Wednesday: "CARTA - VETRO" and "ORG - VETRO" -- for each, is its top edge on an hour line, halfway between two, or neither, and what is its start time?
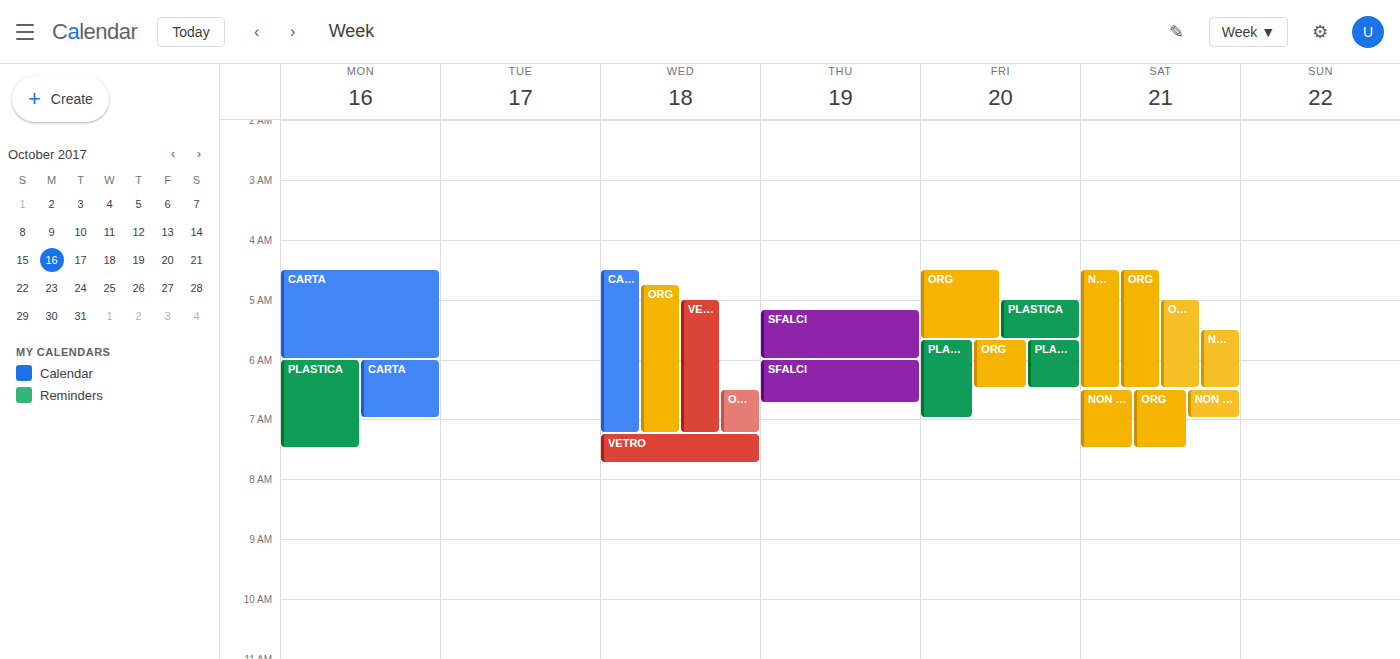
"CARTA - VETRO": 4:30 AM, halfway between the 4 AM and 5 AM lines. "ORG - VETRO": 6:30 AM, halfway between the 6 AM and 7 AM lines.